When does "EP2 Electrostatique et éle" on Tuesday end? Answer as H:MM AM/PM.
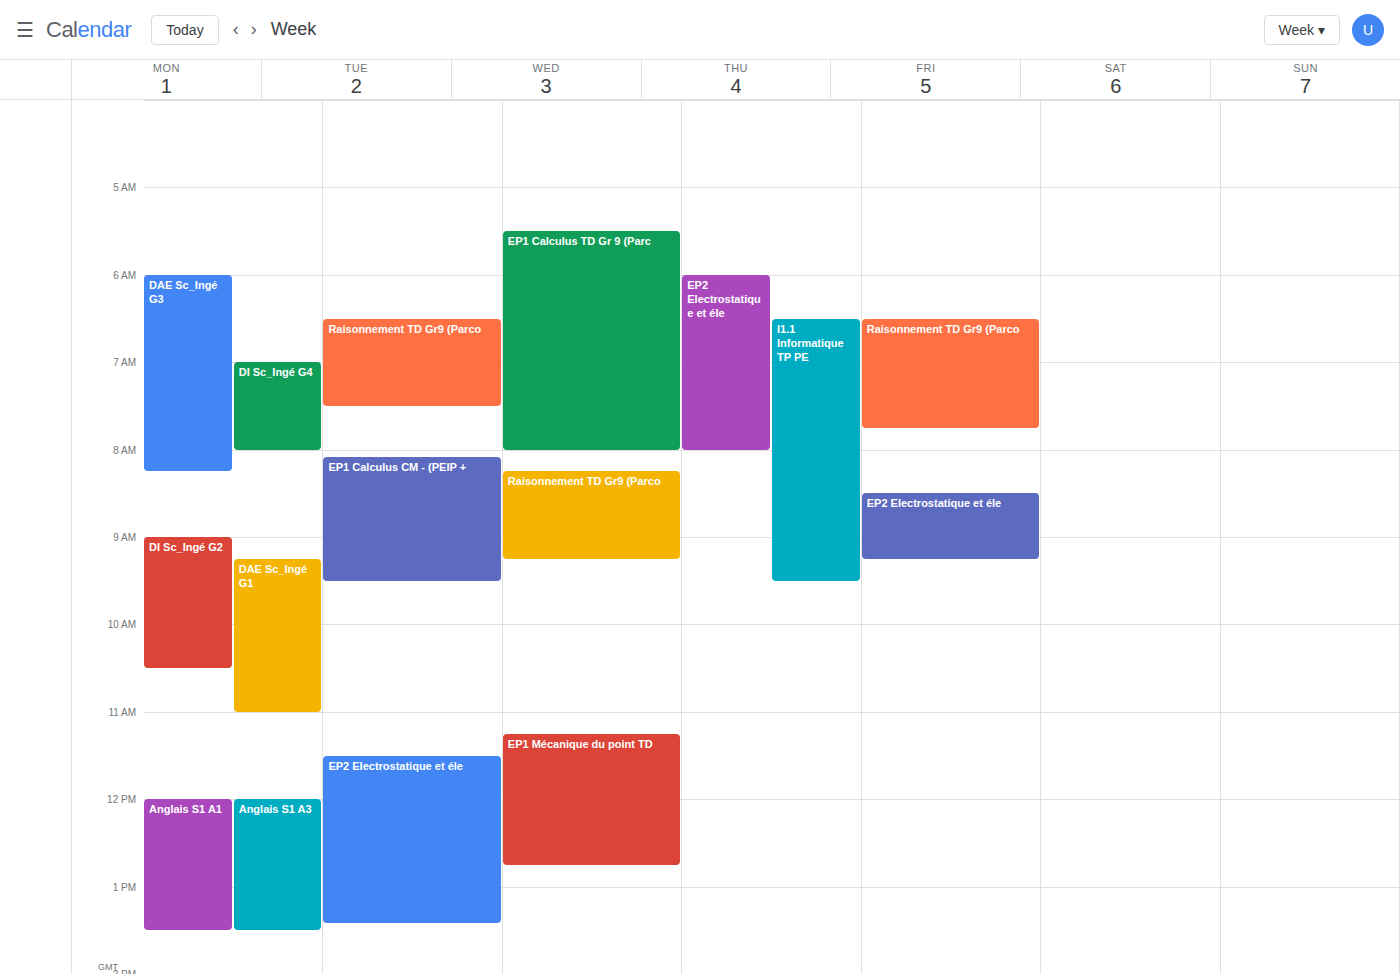
1:25 PM